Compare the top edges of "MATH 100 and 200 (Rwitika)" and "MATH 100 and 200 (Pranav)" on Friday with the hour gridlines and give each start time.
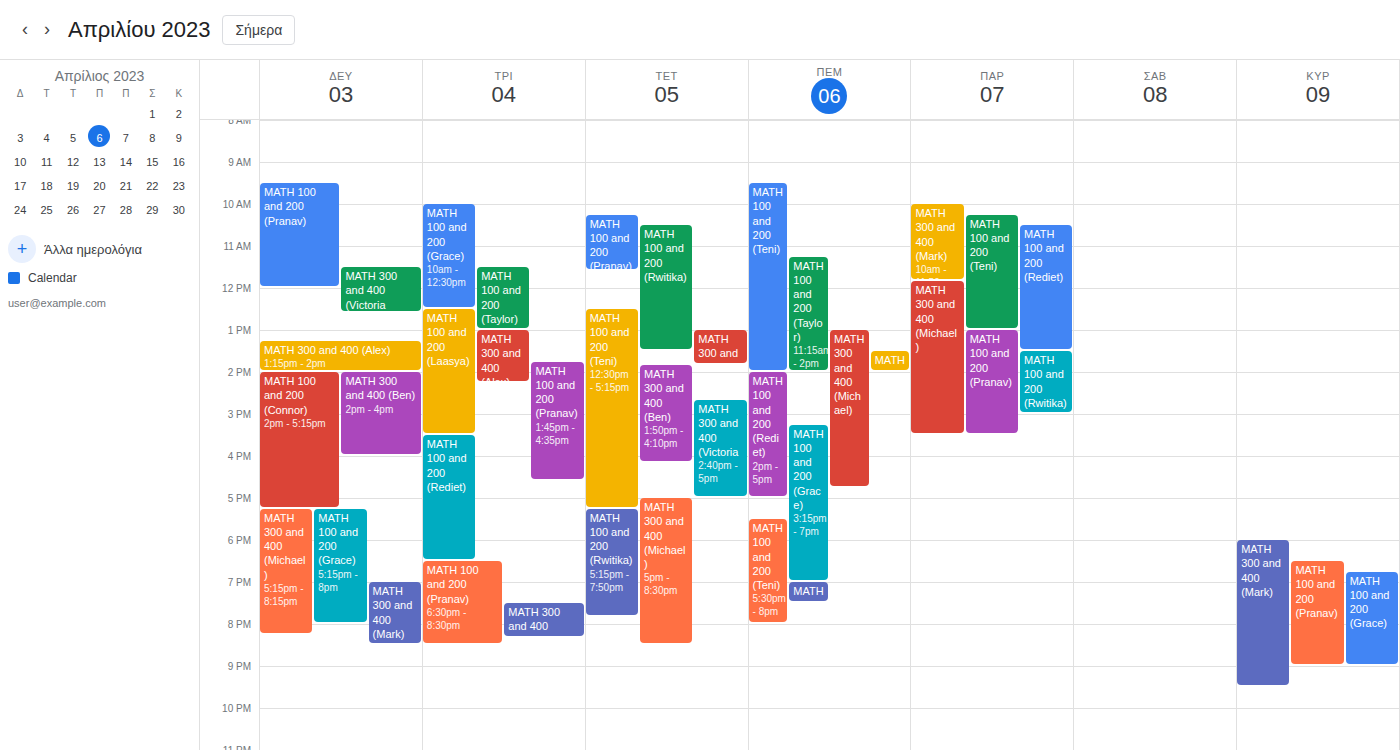
"MATH 100 and 200 (Rwitika)": 1:30 PM, halfway between the 1 PM and 2 PM lines. "MATH 100 and 200 (Pranav)": 1:00 PM, exactly on the 1 PM line.